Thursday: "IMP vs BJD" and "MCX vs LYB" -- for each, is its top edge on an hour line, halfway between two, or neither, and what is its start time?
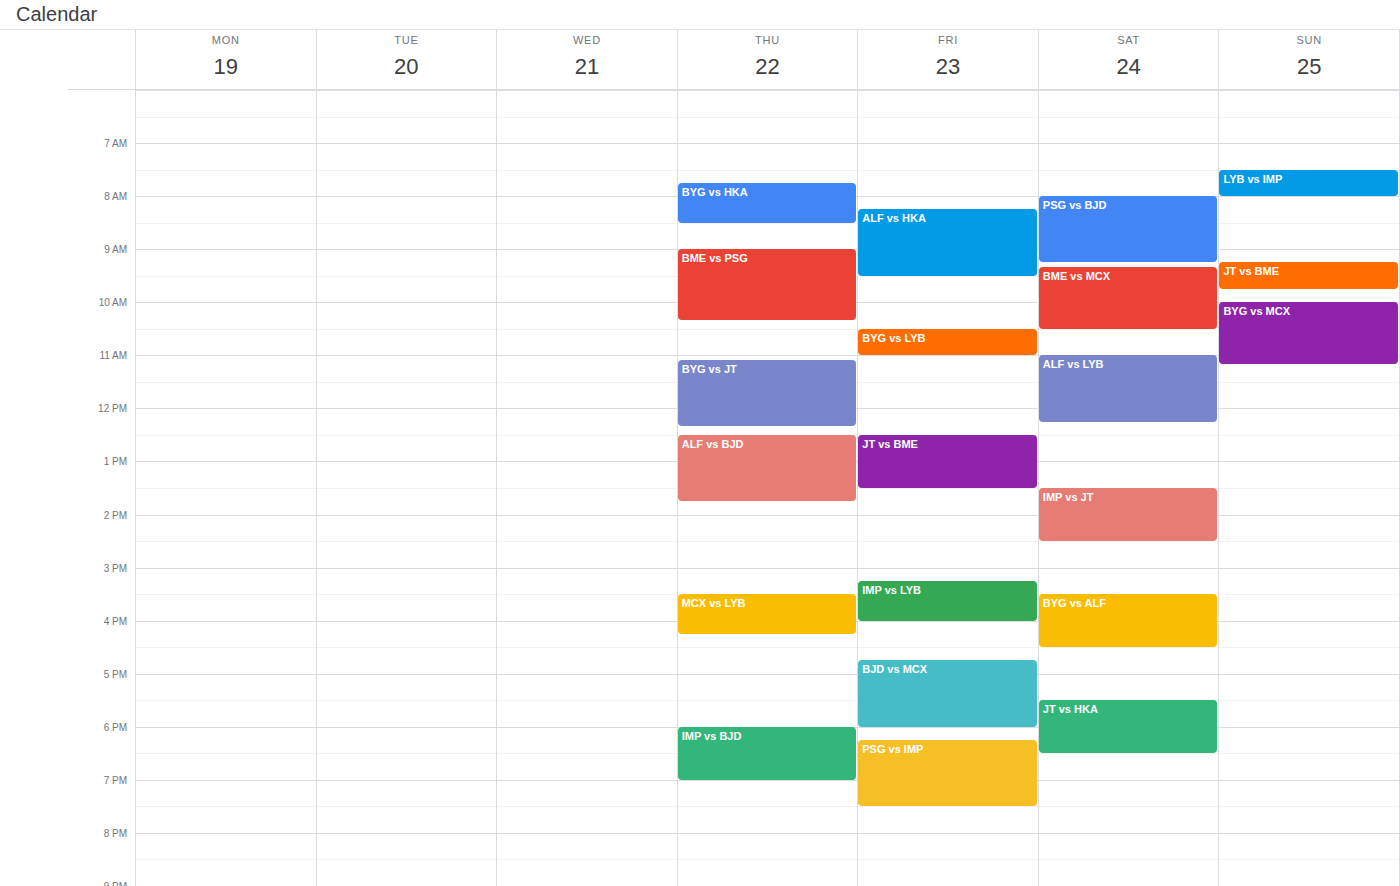
"IMP vs BJD": 18:00, exactly on the 18:00 line. "MCX vs LYB": 15:30, halfway between the 15:00 and 16:00 lines.